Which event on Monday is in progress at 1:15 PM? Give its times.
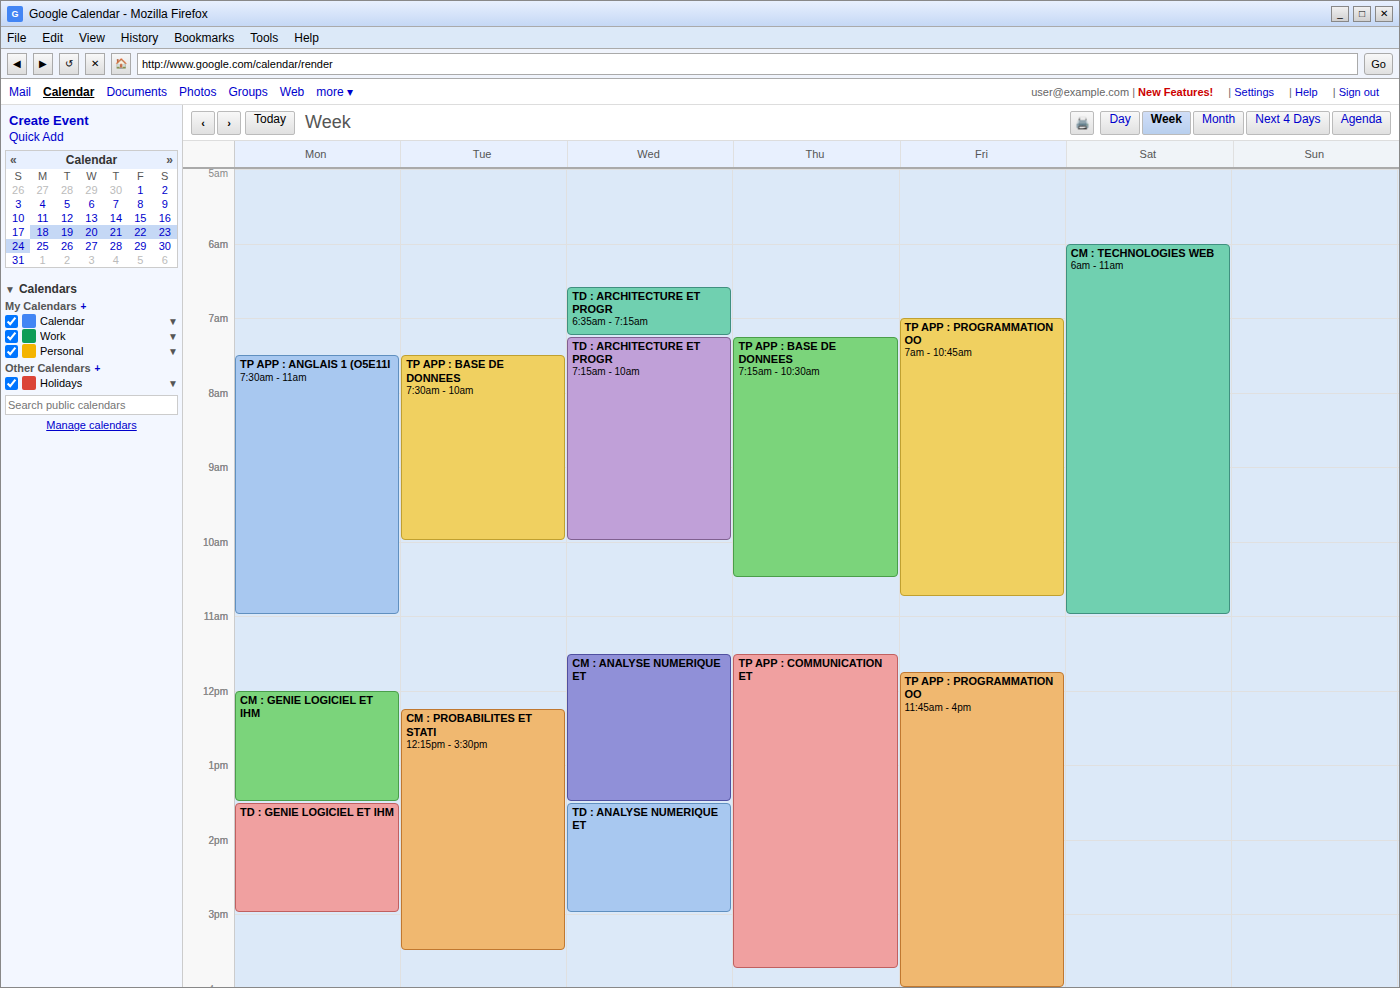
"CM : GENIE LOGICIEL ET IHM", 12:00 PM to 1:30 PM